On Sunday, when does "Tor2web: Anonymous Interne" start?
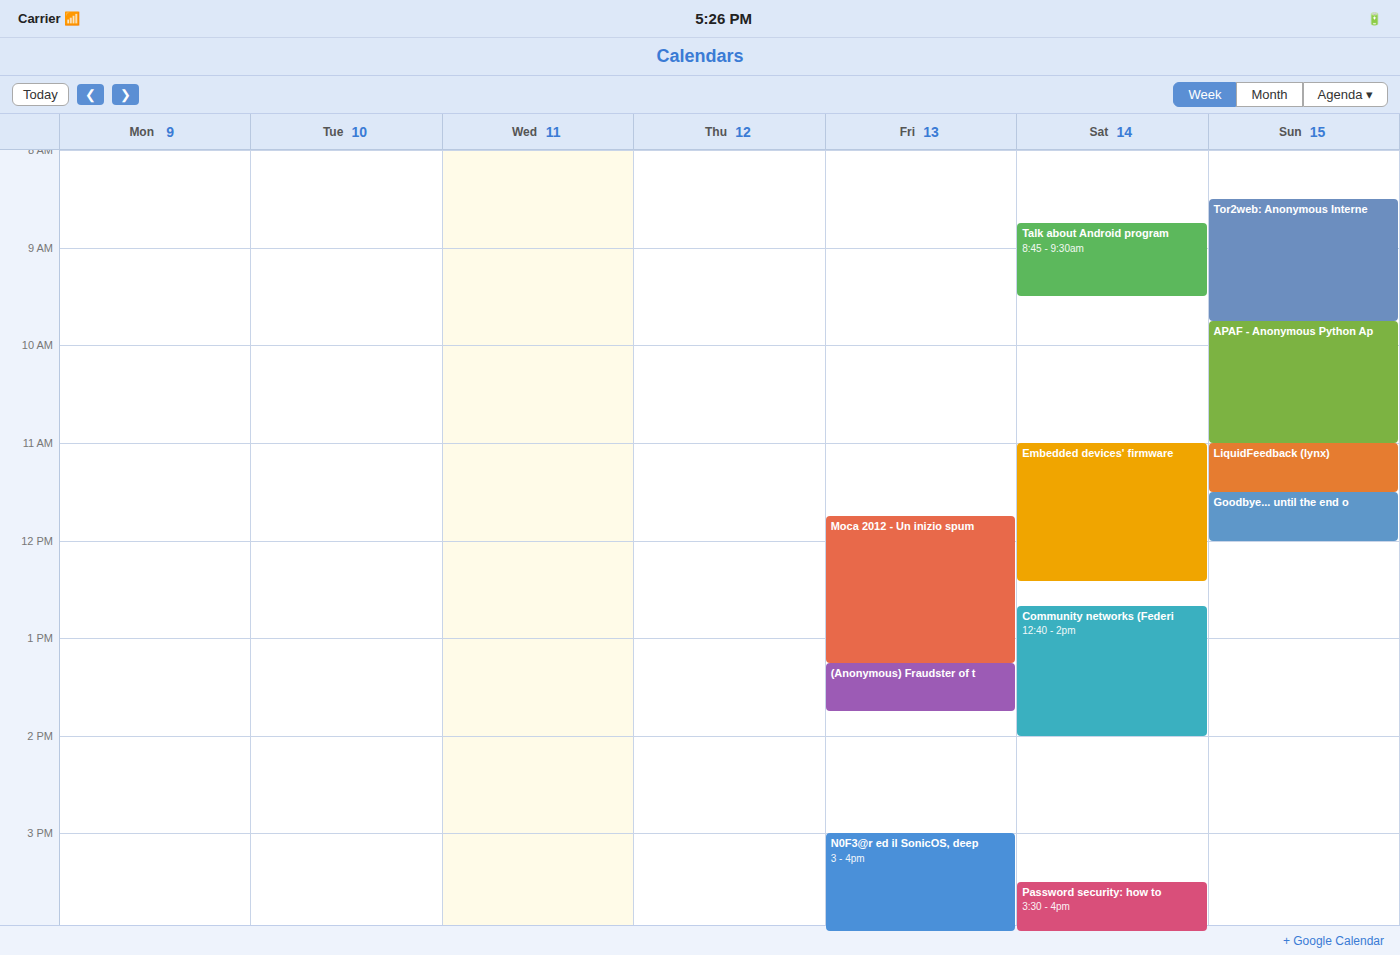
8:30 AM